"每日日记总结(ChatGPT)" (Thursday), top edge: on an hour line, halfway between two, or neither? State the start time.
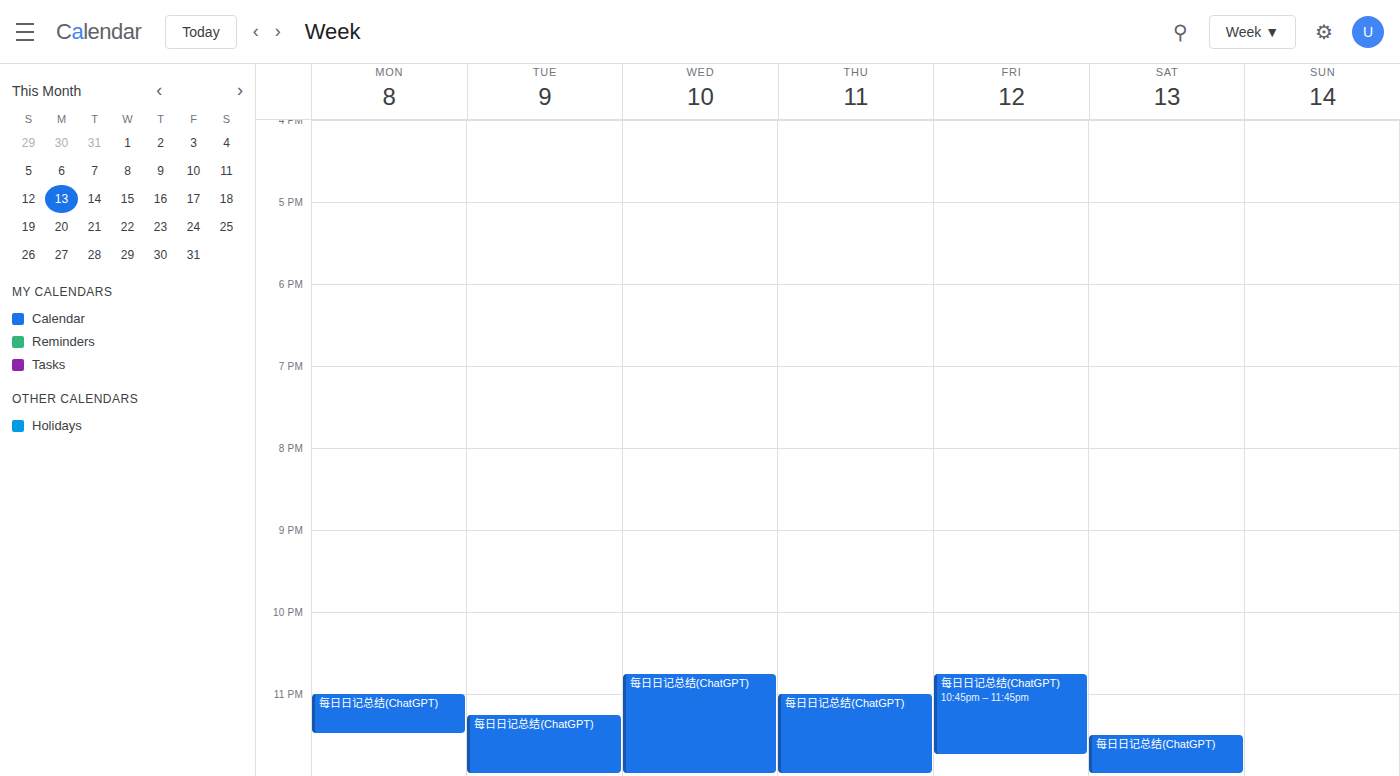
11:00 PM -- exactly on the 11 PM line.